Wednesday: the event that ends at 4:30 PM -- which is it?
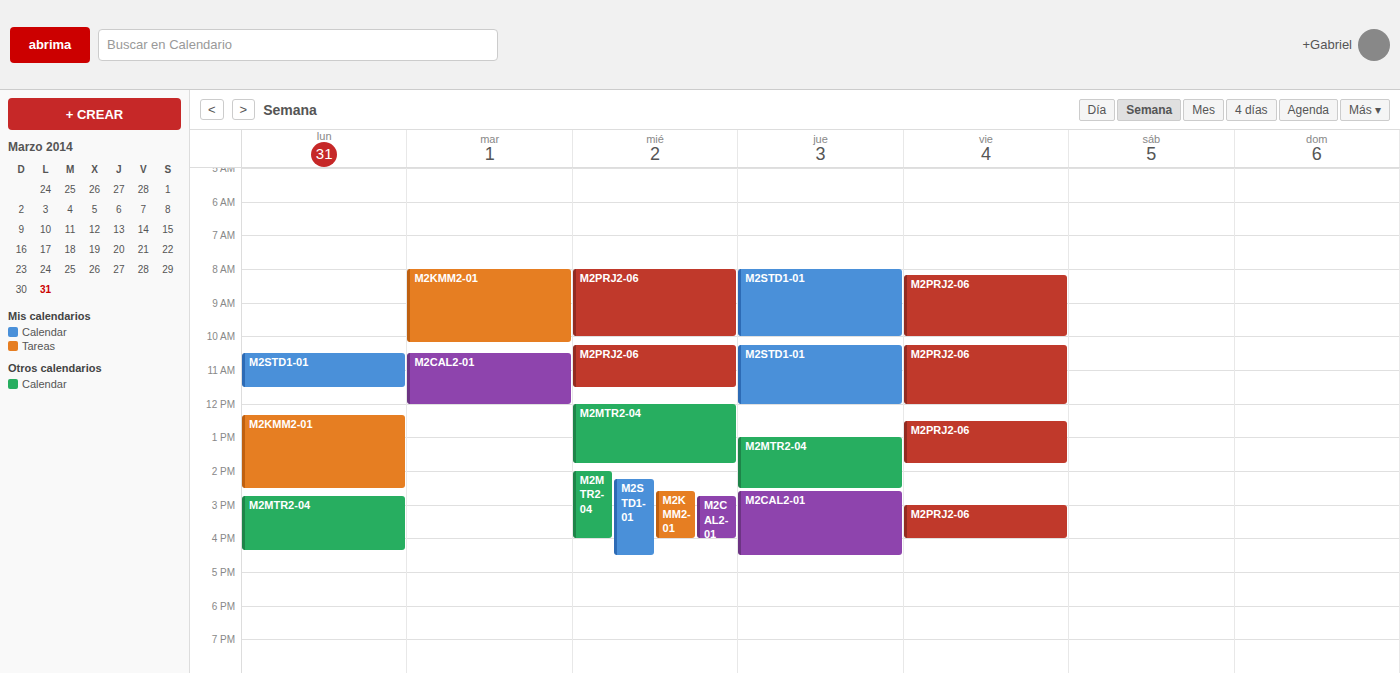
"M2STD1-01"